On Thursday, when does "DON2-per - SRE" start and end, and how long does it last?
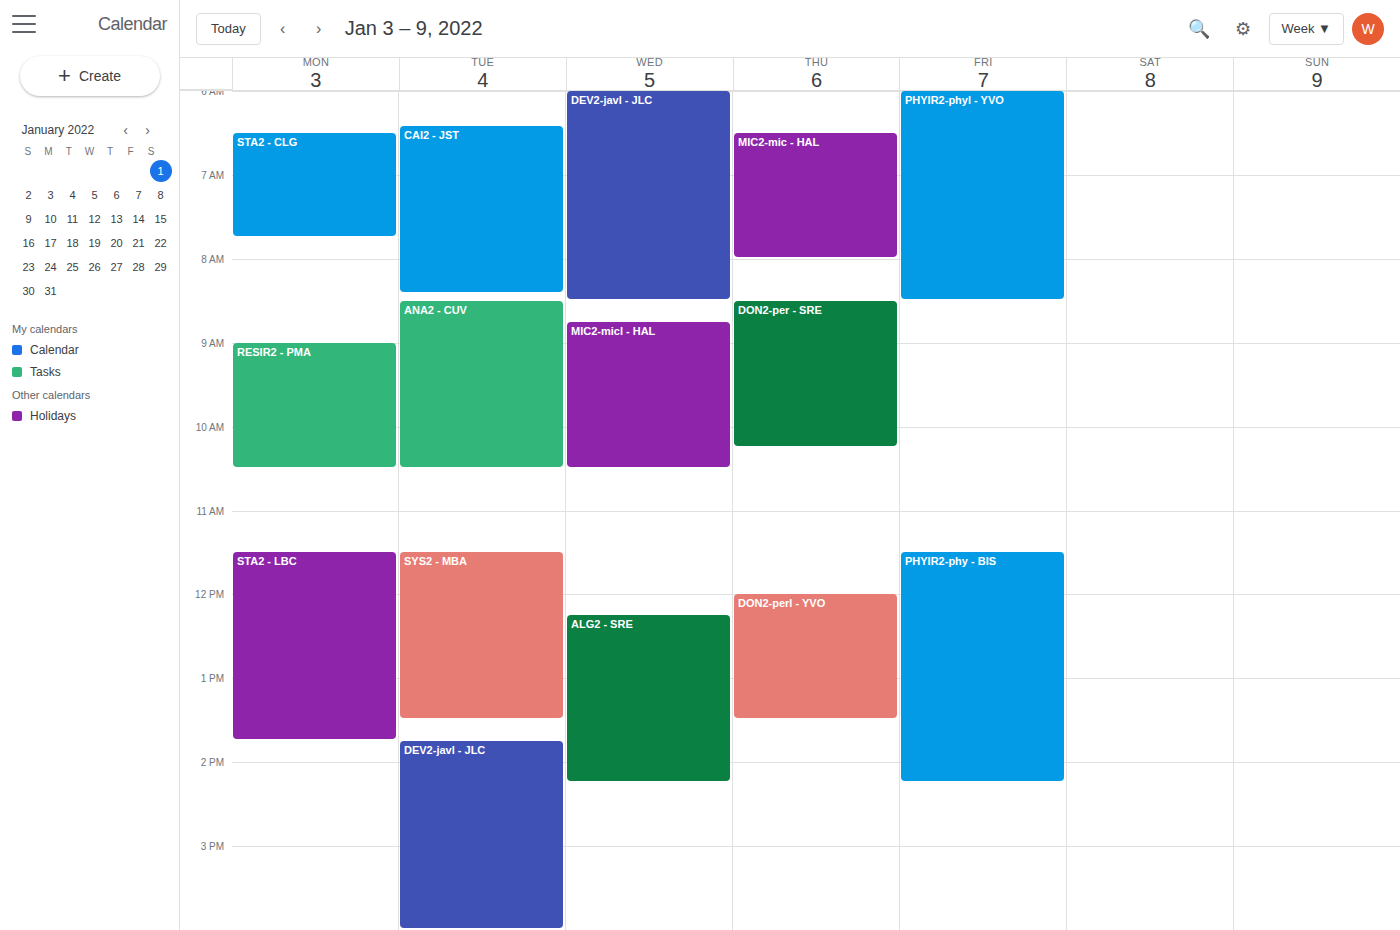
8:30 AM to 10:15 AM, 1 hour 45 minutes